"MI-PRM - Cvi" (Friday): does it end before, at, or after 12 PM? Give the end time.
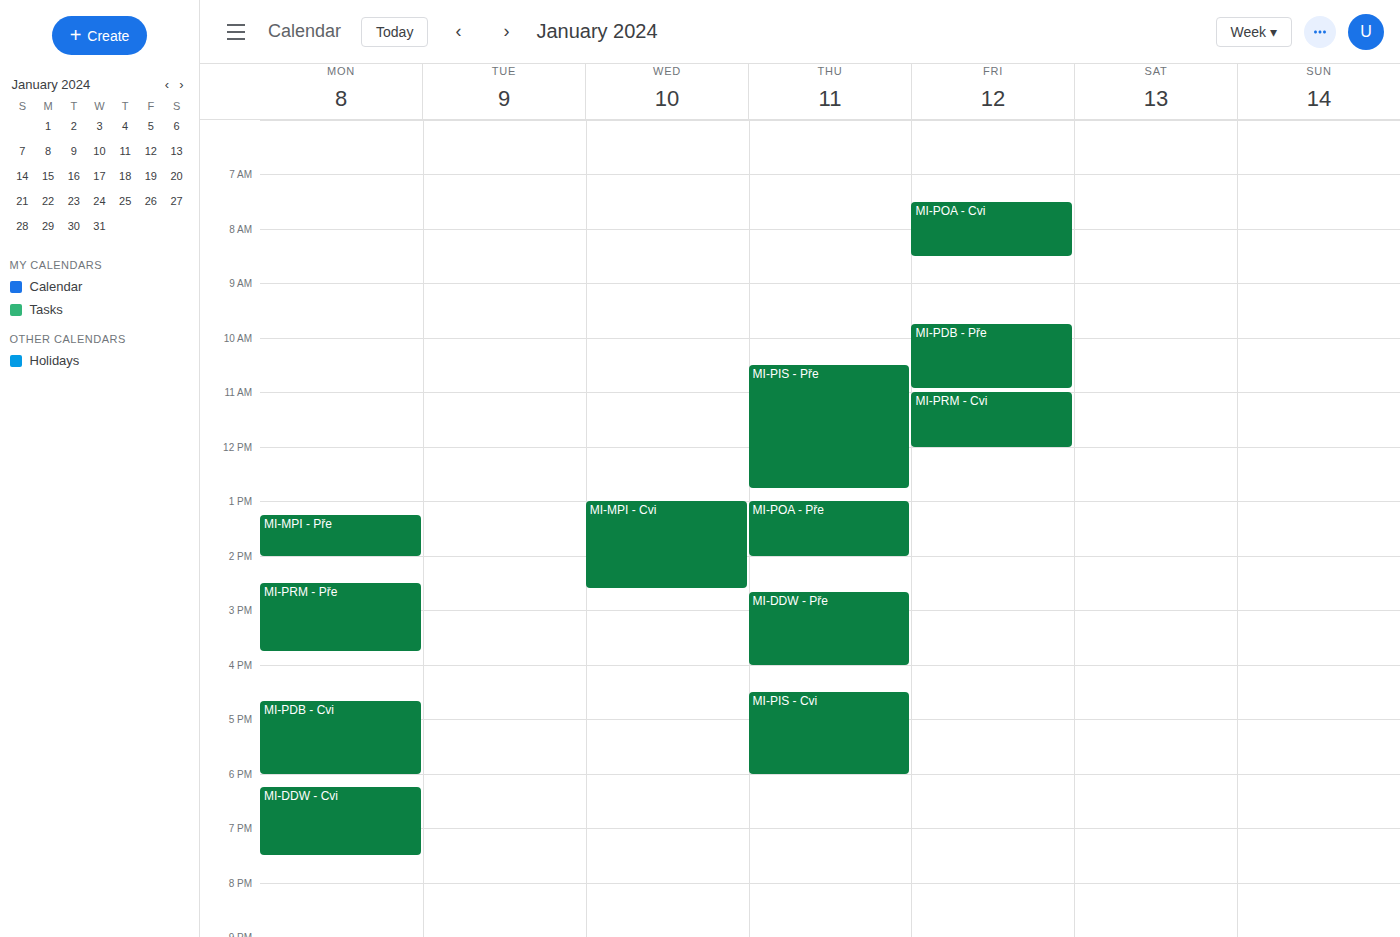
12:00 PM -- exactly at 12 PM, on the 12 PM line.